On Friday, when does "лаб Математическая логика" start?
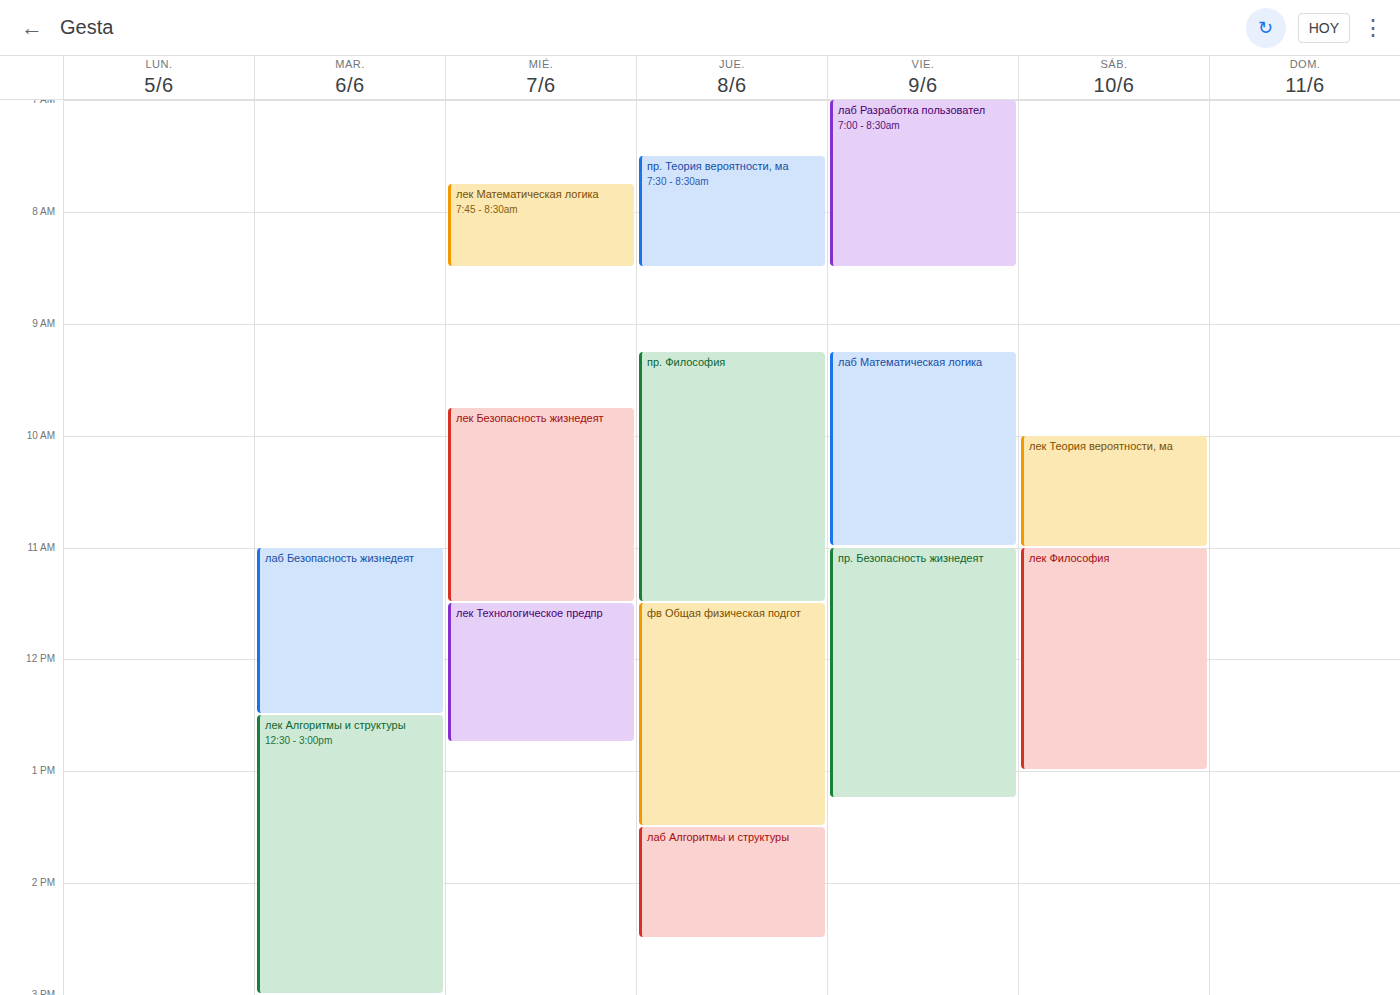
09:15